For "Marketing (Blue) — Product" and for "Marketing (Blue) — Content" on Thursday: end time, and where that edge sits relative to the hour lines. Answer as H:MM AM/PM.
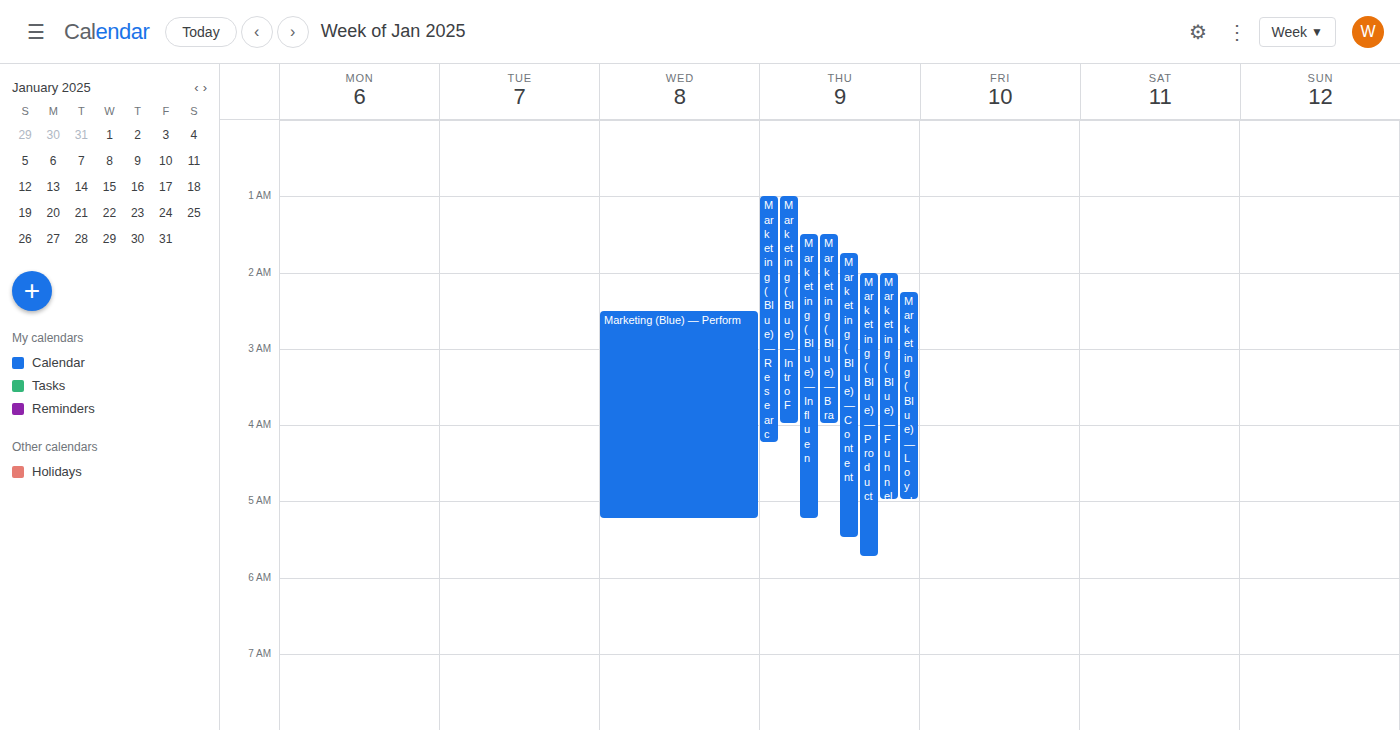
"Marketing (Blue) — Product": 5:45 AM, neither: three quarters of the way from the 5 AM line to the 6 AM line. "Marketing (Blue) — Content": 5:30 AM, halfway between the 5 AM and 6 AM lines.